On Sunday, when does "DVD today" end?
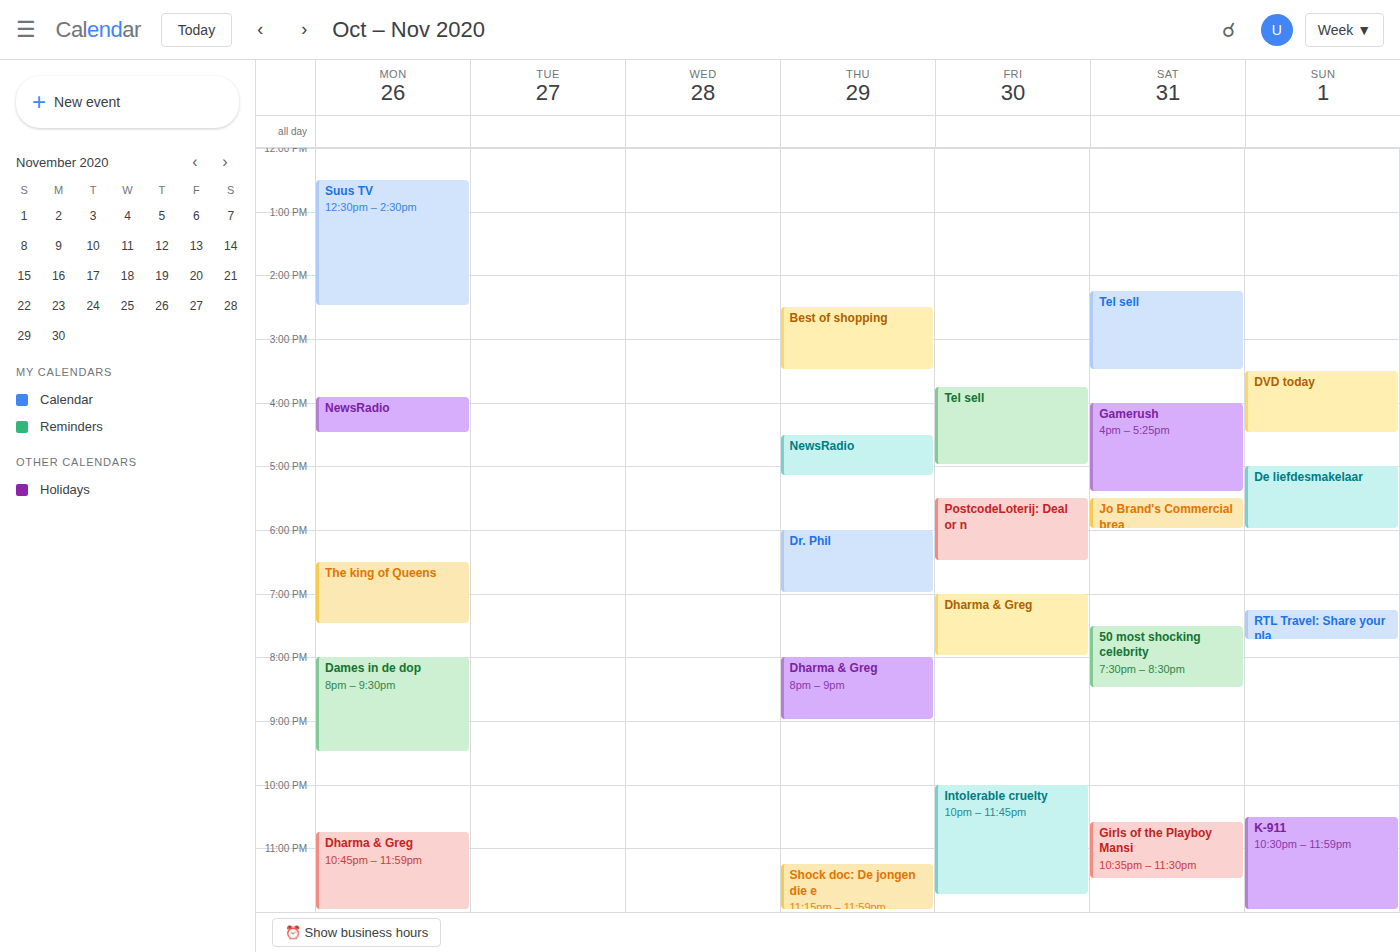
4:30 PM